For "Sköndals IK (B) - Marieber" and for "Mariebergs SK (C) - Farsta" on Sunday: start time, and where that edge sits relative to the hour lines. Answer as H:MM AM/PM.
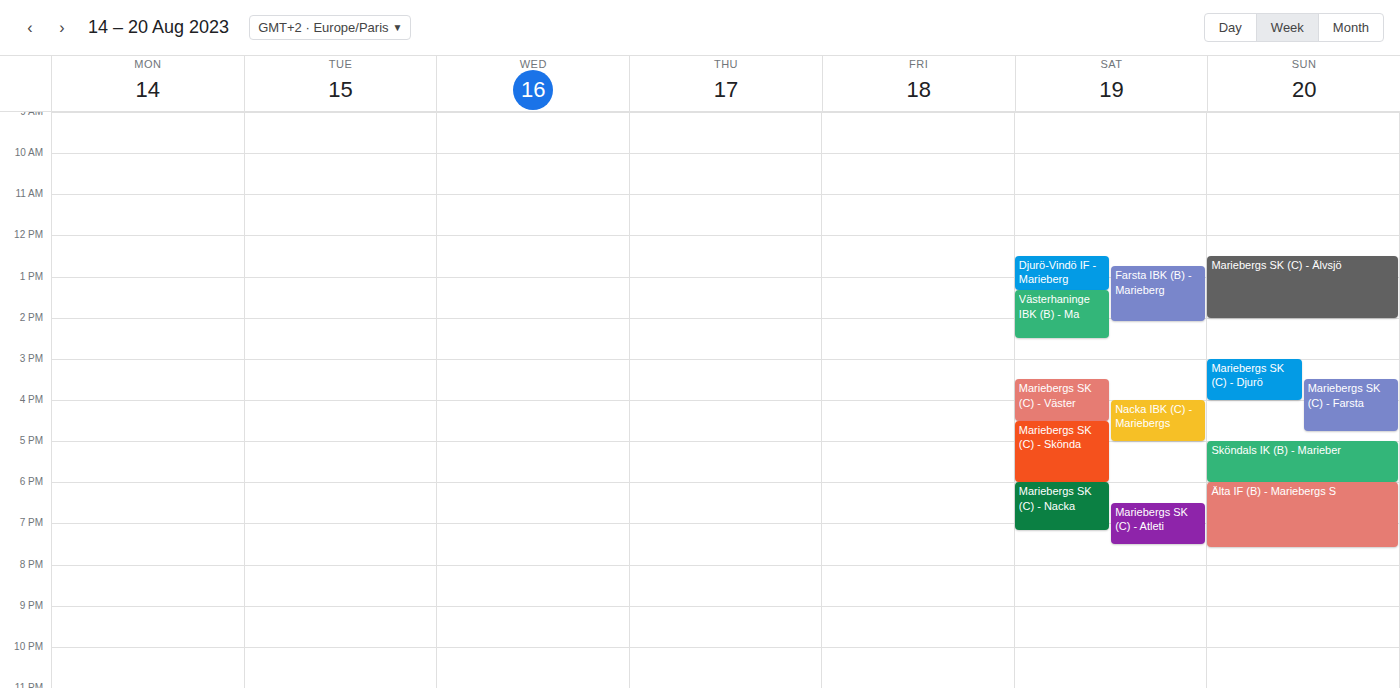
"Sköndals IK (B) - Marieber": 5:00 PM, exactly on the 5 PM line. "Mariebergs SK (C) - Farsta": 3:30 PM, halfway between the 3 PM and 4 PM lines.